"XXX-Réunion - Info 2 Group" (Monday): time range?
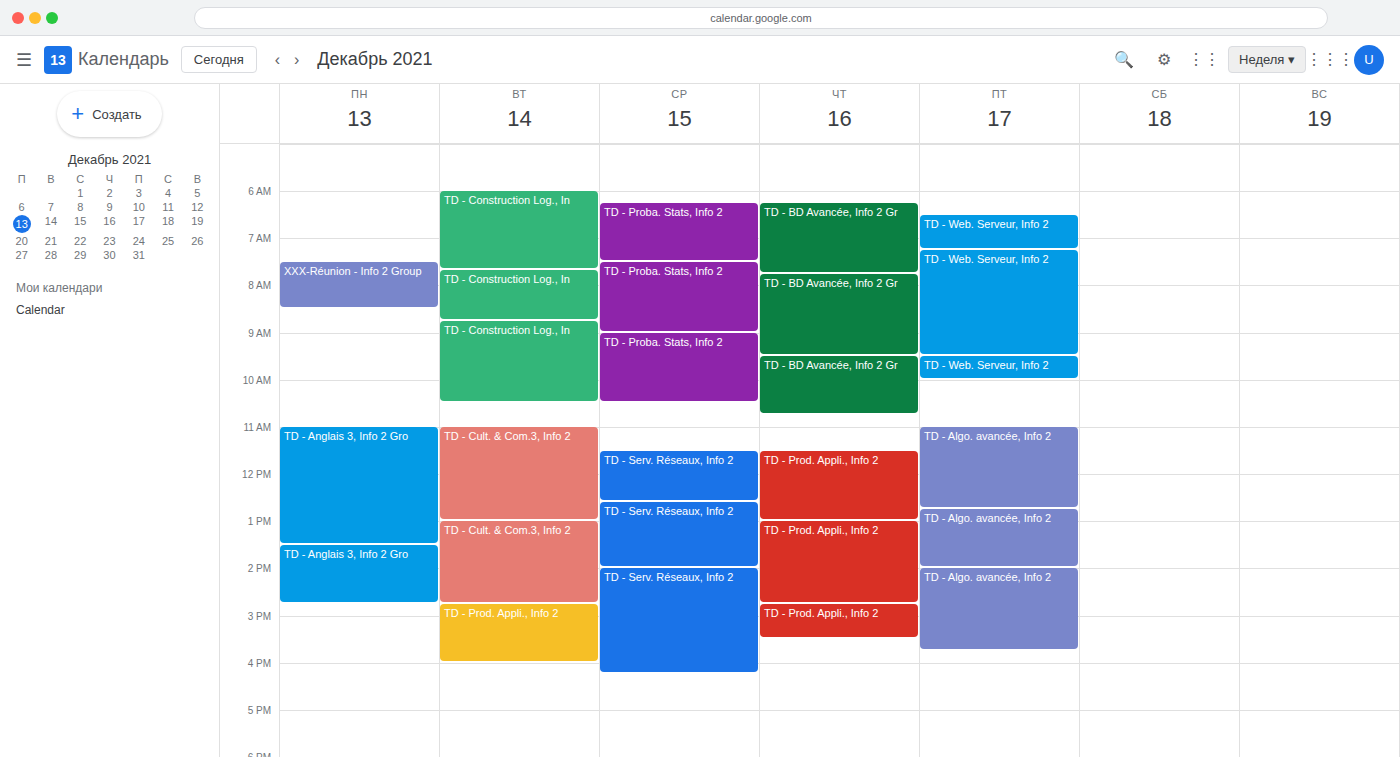
7:30 AM to 8:30 AM